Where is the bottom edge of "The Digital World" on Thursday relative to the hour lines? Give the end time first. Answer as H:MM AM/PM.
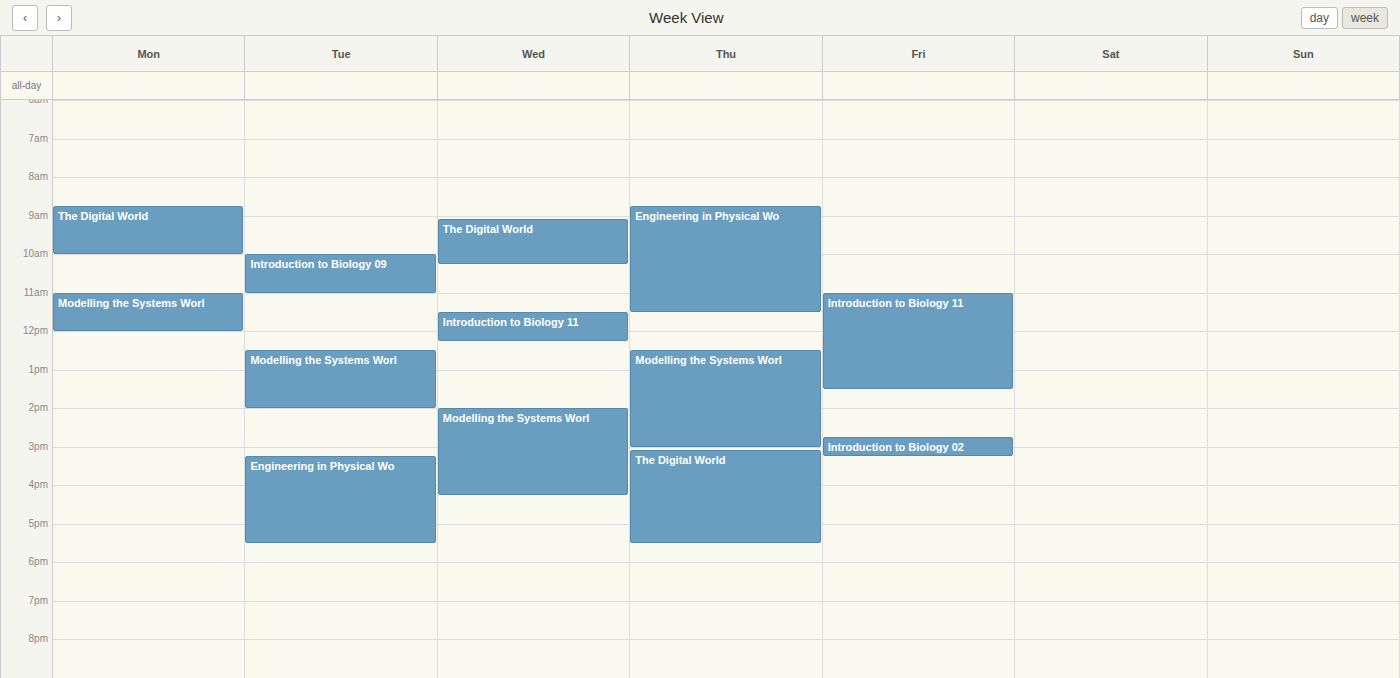
5:30 PM -- halfway between the 5 PM and 6 PM lines.